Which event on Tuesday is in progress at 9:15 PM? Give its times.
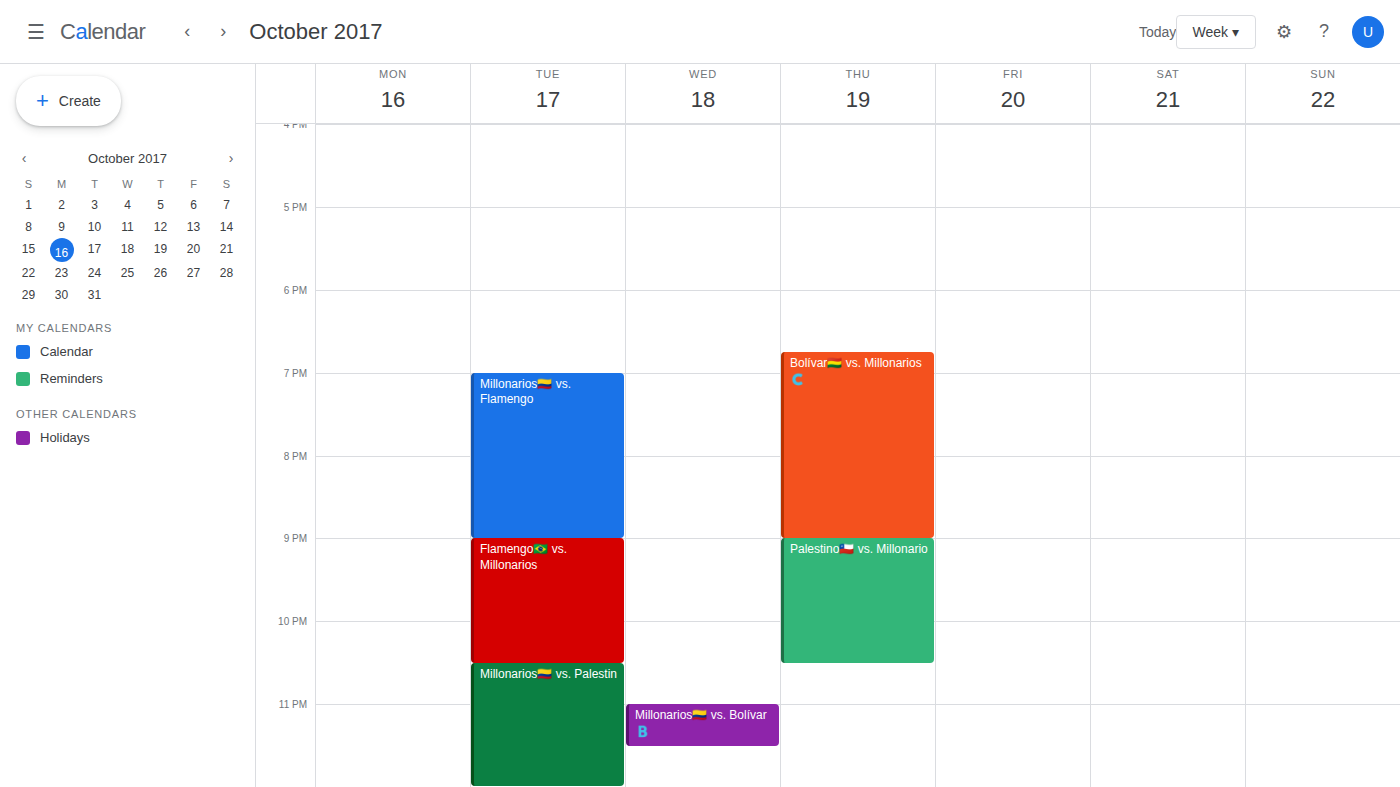
"Flamengo🇧🇷 vs. Millonarios", 9:00 PM to 10:30 PM